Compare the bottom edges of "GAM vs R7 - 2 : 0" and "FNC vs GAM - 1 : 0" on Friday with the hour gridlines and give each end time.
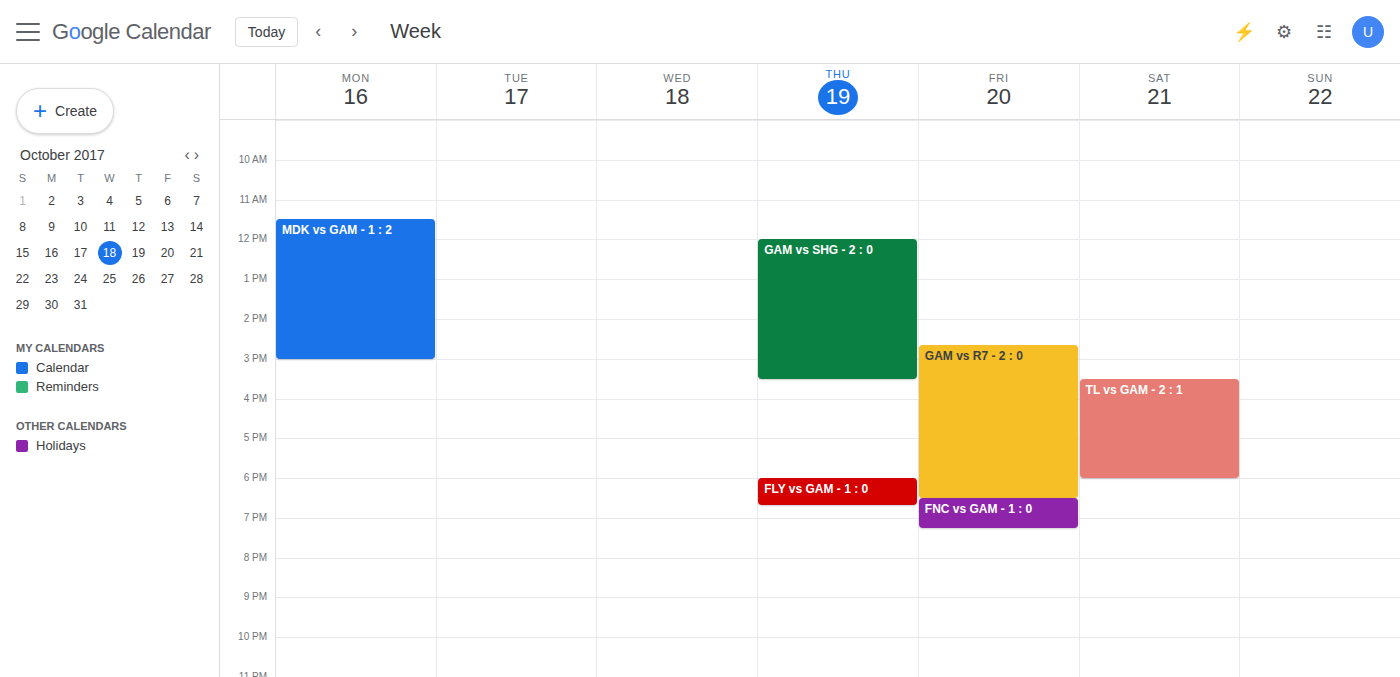
"GAM vs R7 - 2 : 0": 6:30 PM, halfway between the 6 PM and 7 PM lines. "FNC vs GAM - 1 : 0": 7:15 PM, neither: a quarter of the way from the 7 PM line to the 8 PM line.